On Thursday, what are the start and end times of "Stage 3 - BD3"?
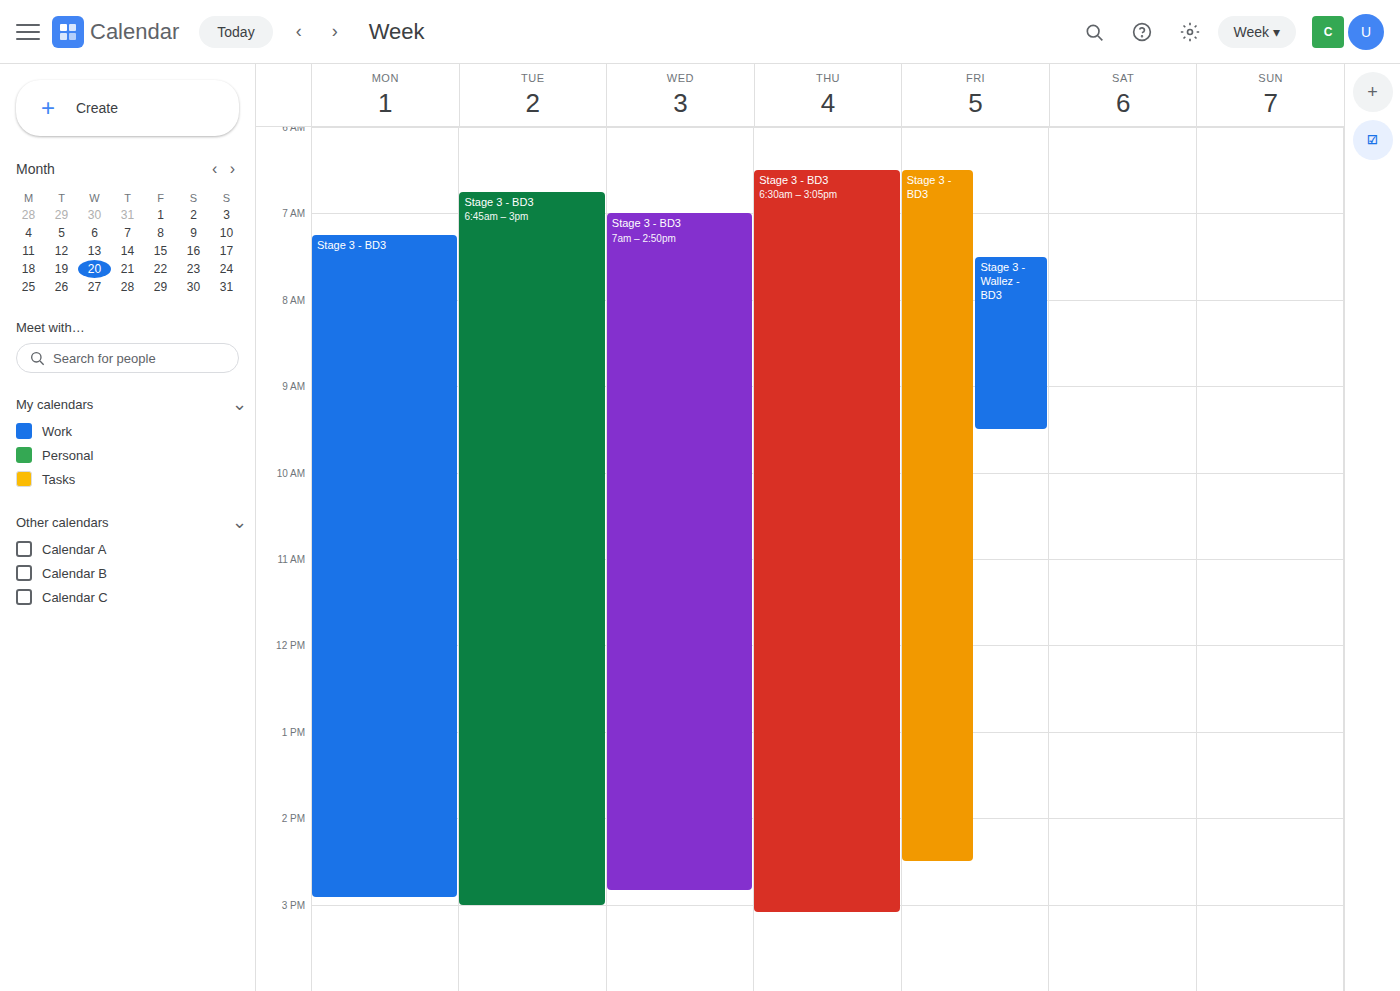
6:30 AM to 3:05 PM